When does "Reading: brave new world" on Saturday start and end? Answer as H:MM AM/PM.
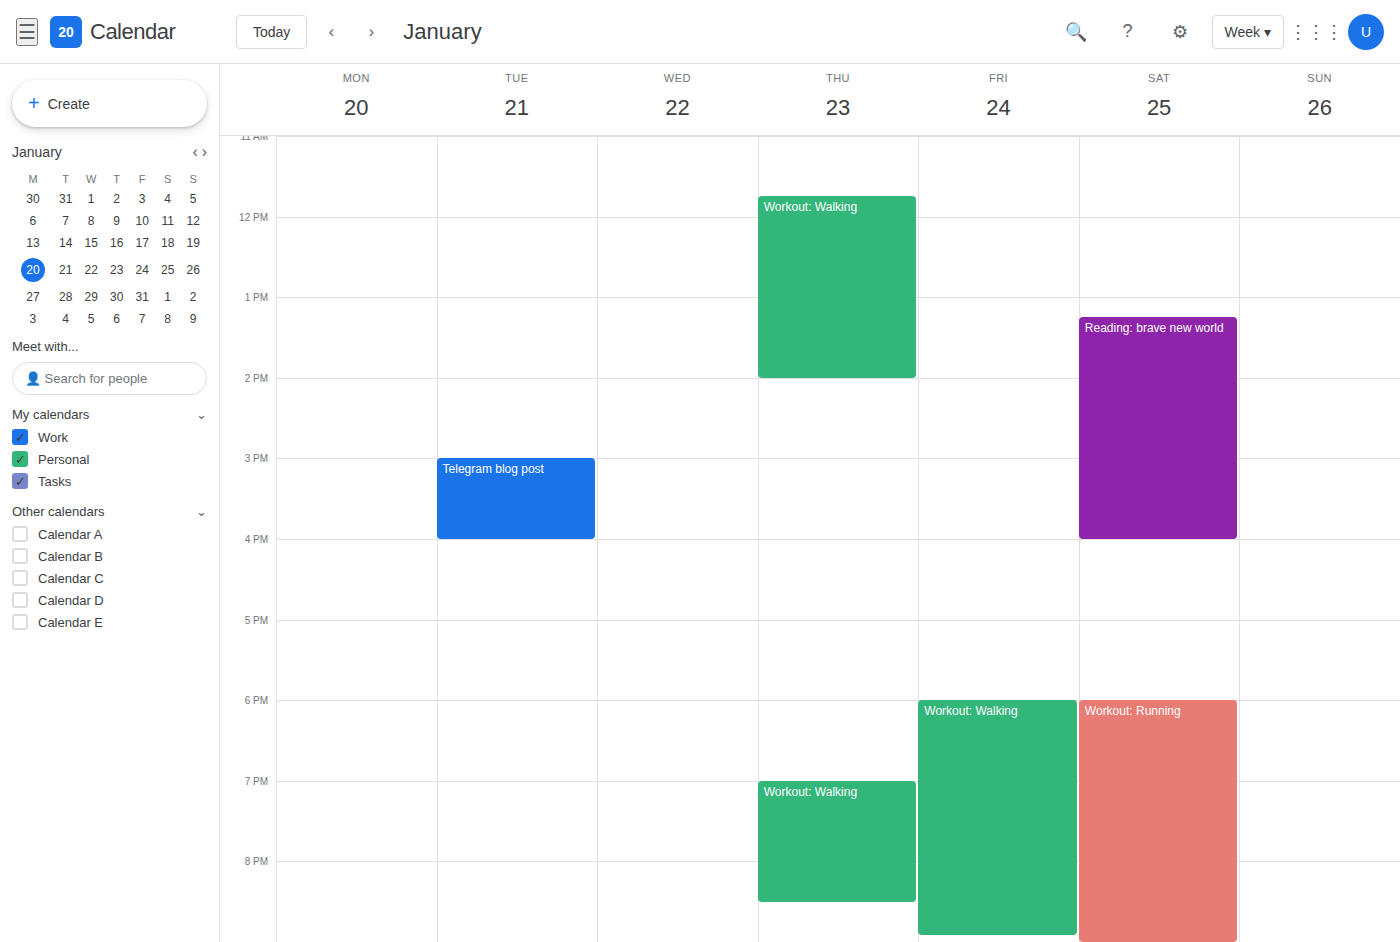
1:15 PM to 4:00 PM